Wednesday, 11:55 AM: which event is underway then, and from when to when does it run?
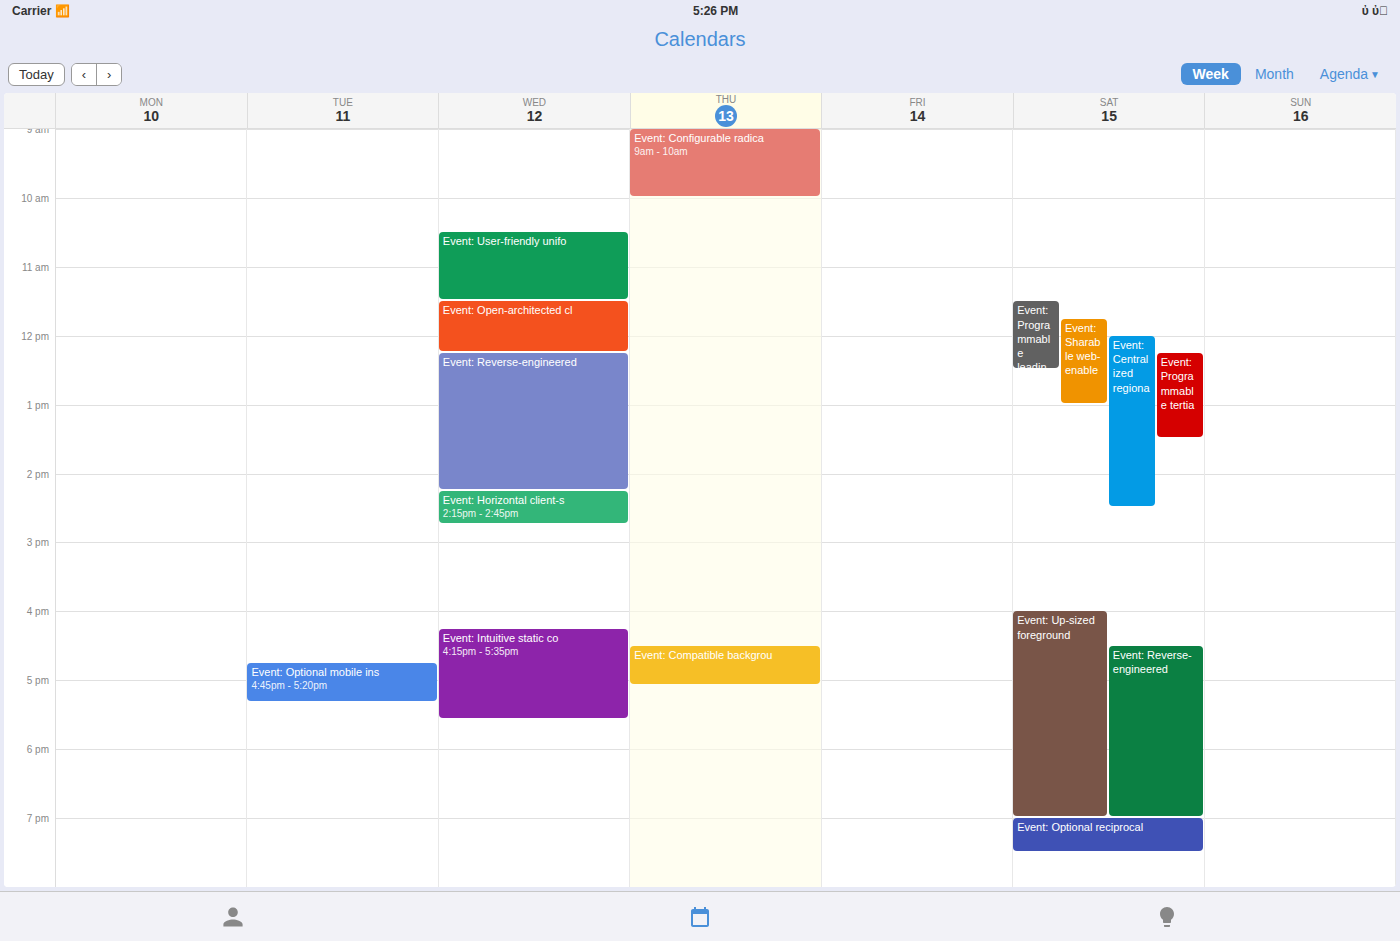
"Event: Open-architected cl", 11:30 AM to 12:15 PM